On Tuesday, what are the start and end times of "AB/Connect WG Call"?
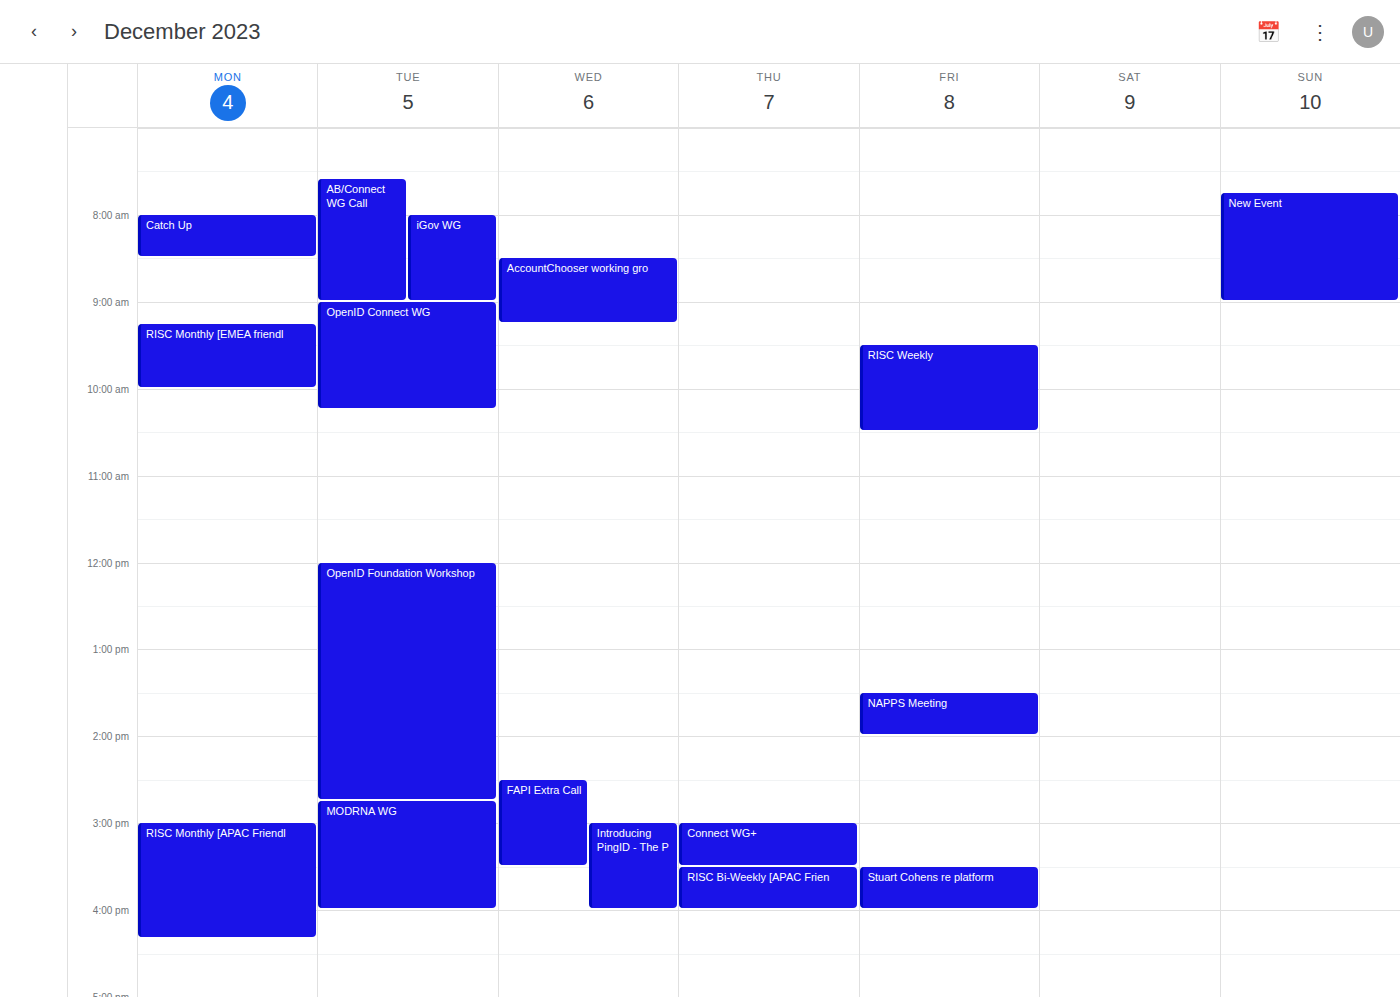
07:35 to 09:00